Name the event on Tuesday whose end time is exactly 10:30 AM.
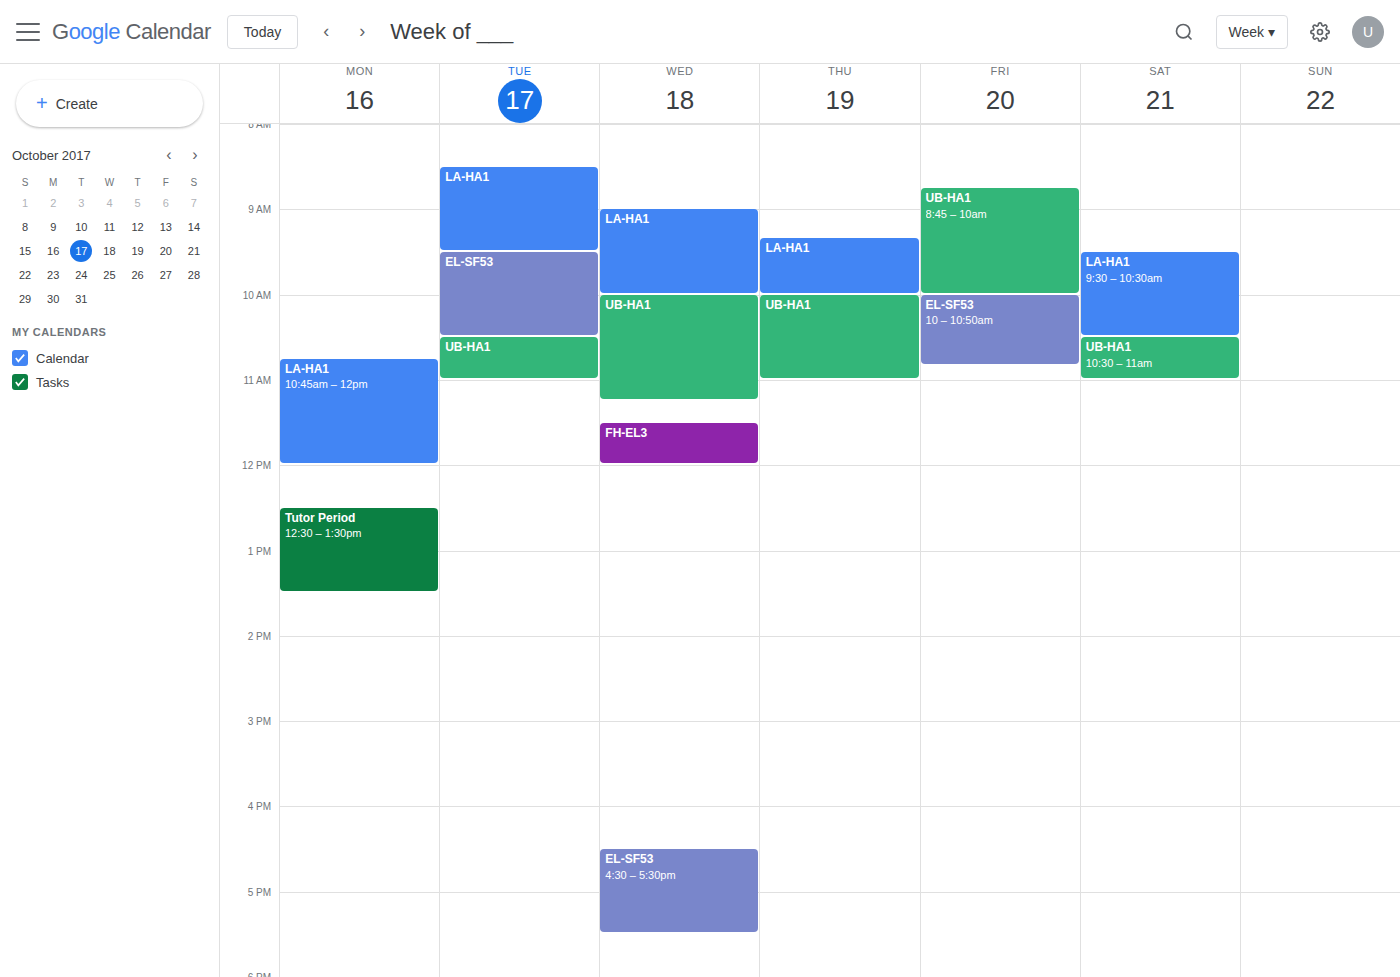
"EL-SF53"